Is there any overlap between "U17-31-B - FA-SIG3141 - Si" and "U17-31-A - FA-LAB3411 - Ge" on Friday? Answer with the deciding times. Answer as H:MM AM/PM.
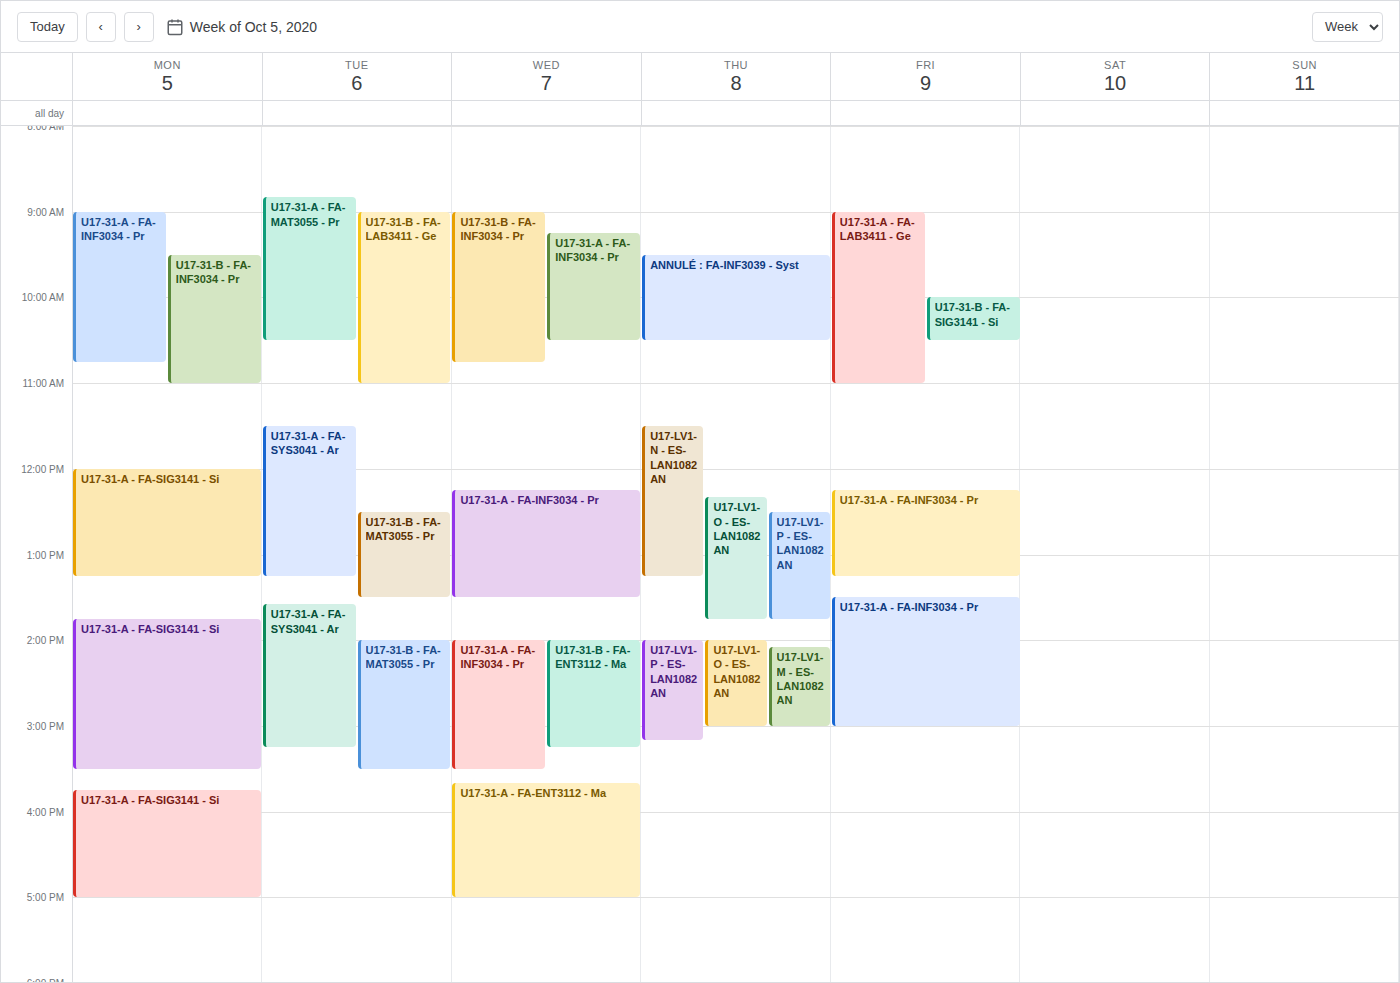
"U17-31-B - FA-SIG3141 - Si" runs 10:00 AM to 10:30 AM, inside "U17-31-A - FA-LAB3411 - Ge" -- they overlap.